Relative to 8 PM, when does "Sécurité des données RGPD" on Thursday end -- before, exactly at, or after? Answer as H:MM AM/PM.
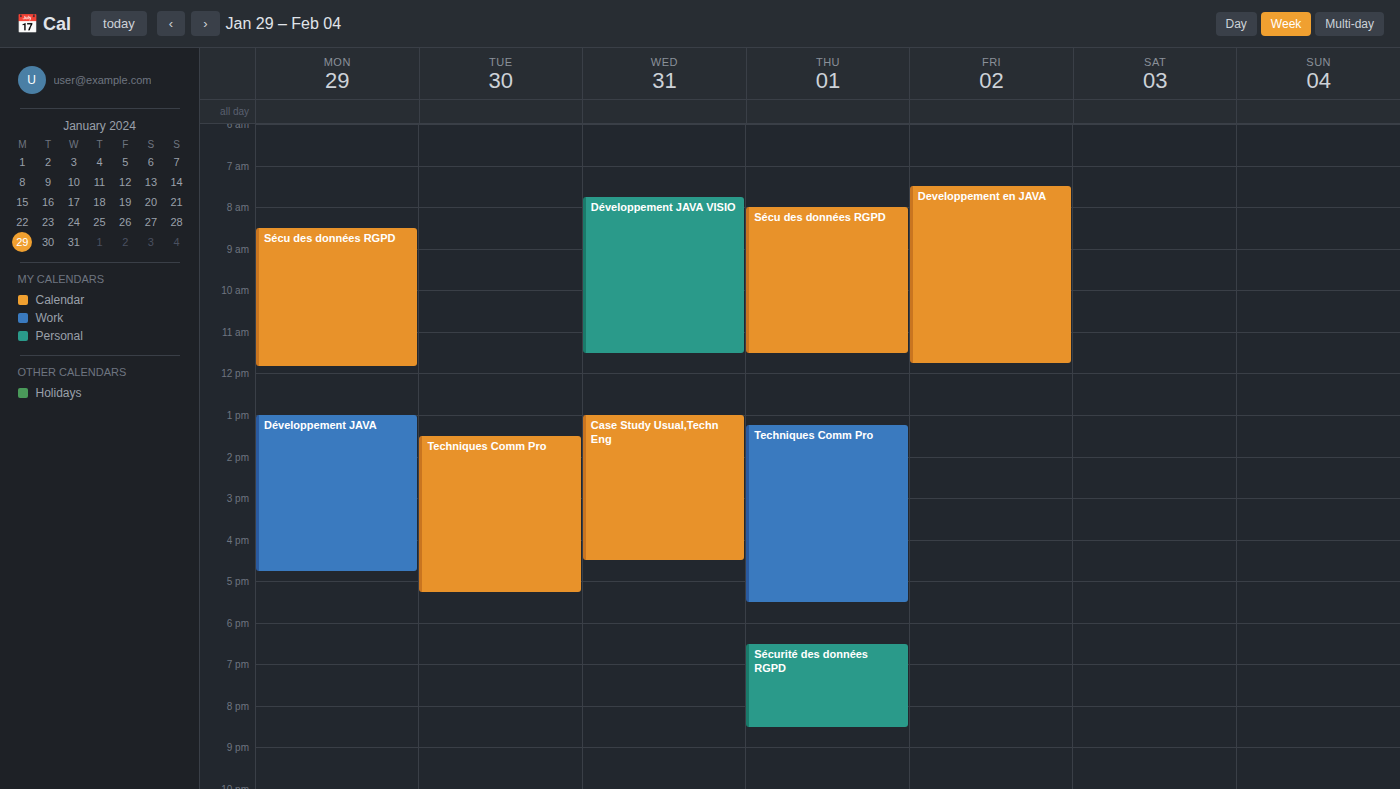
8:30 PM -- after 8 PM, 30 minutes below the 8 PM line.